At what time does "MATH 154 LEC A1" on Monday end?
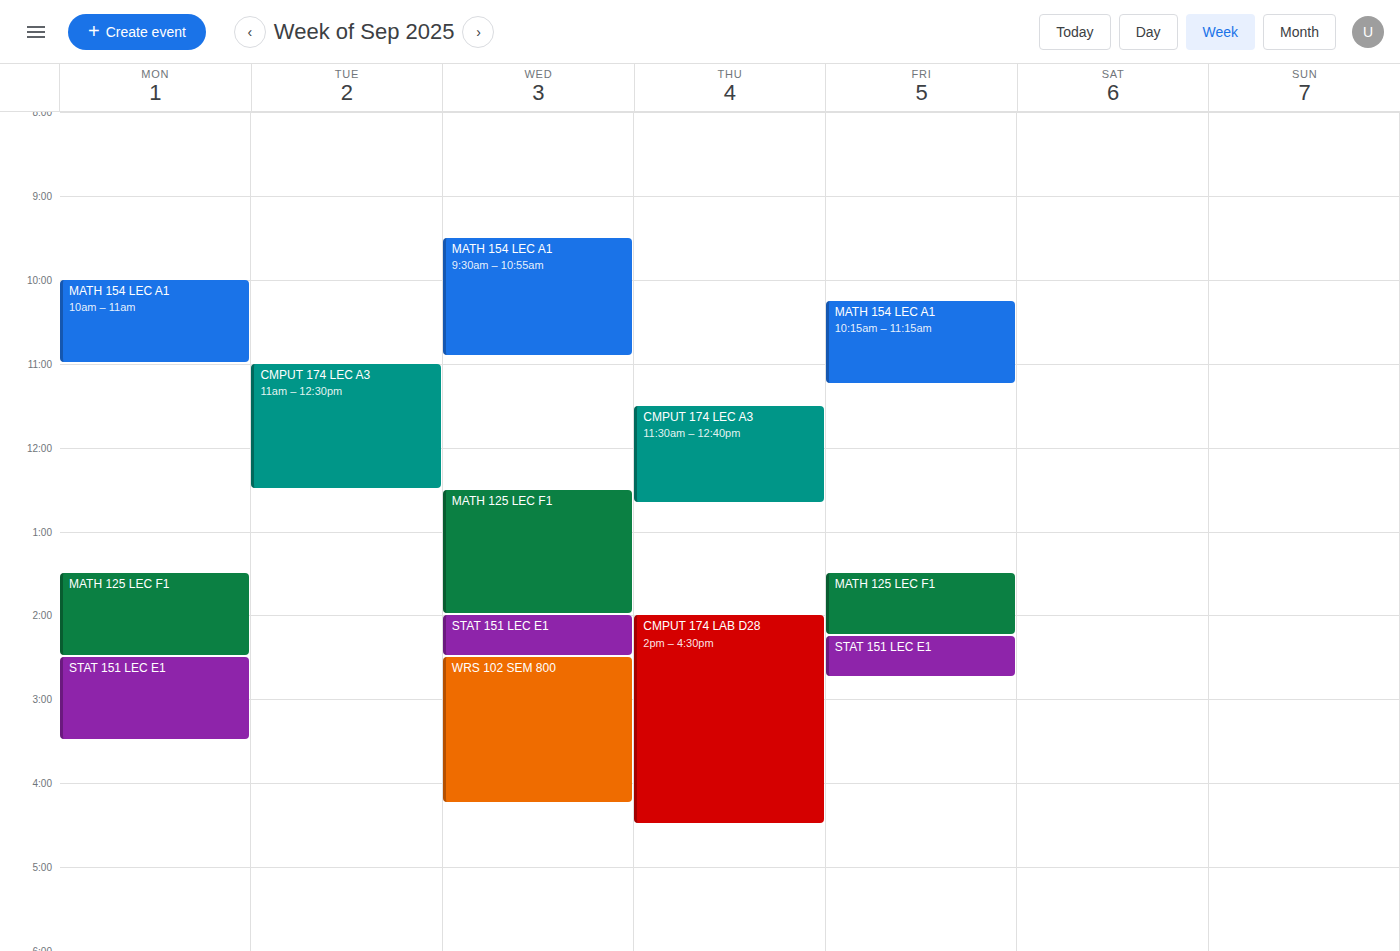
11:00